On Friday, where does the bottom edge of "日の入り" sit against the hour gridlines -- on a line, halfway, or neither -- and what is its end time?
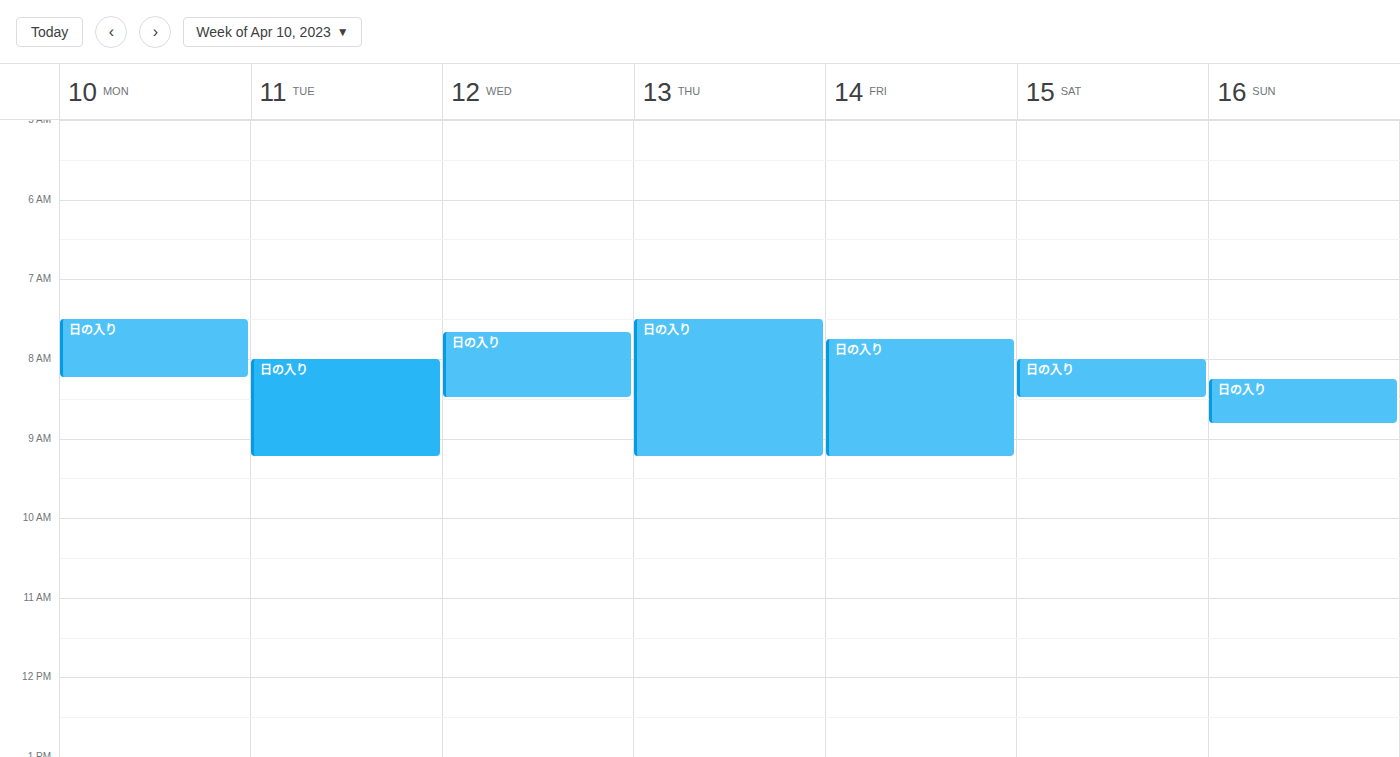
9:15 AM -- neither: a quarter of the way from the 9 AM line to the 10 AM line.